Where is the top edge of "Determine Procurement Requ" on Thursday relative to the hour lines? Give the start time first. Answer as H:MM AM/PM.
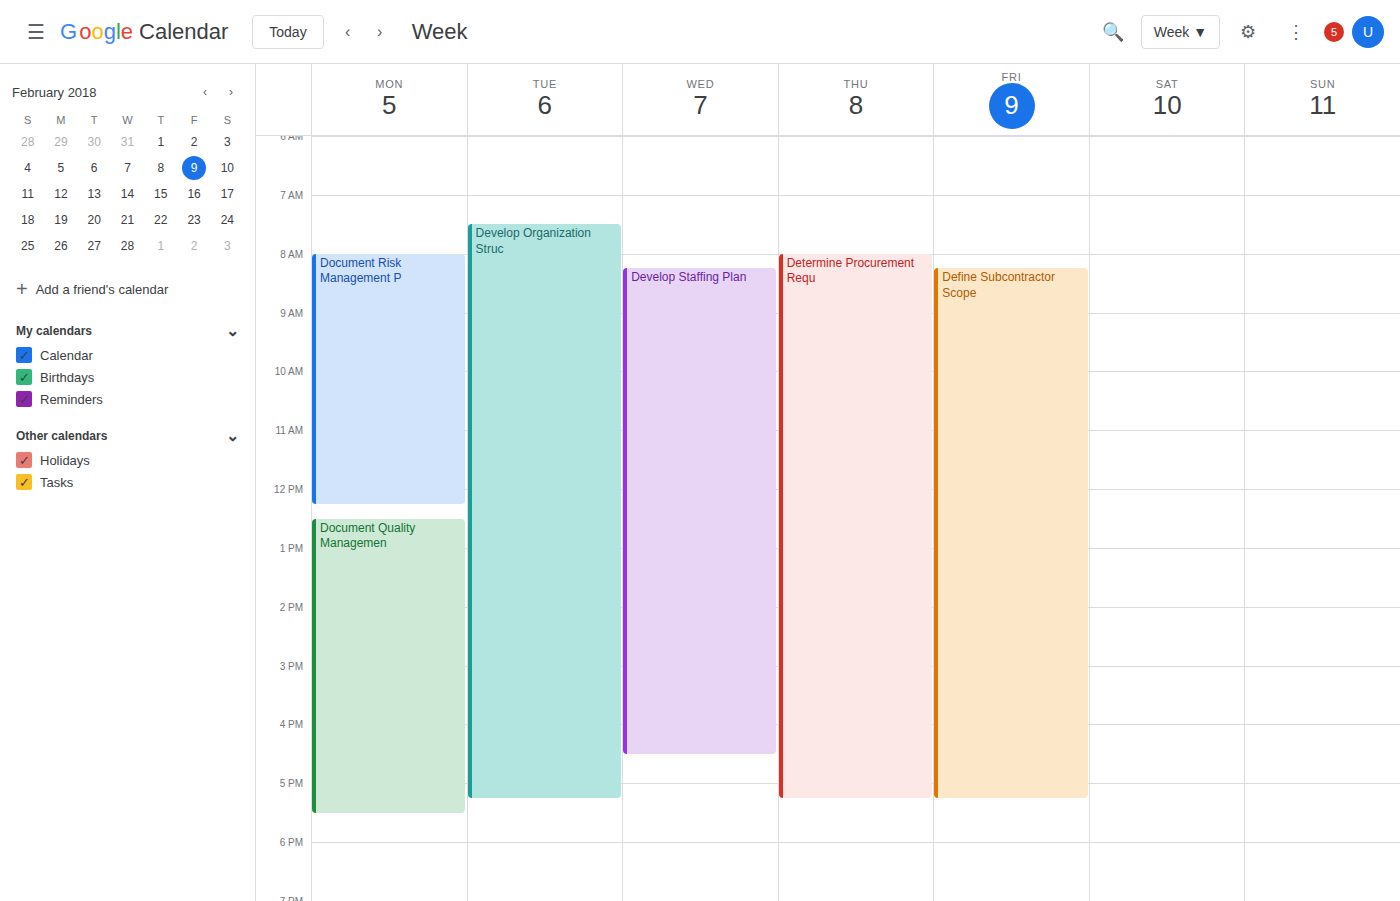
8:00 AM -- exactly on the 8 AM line.